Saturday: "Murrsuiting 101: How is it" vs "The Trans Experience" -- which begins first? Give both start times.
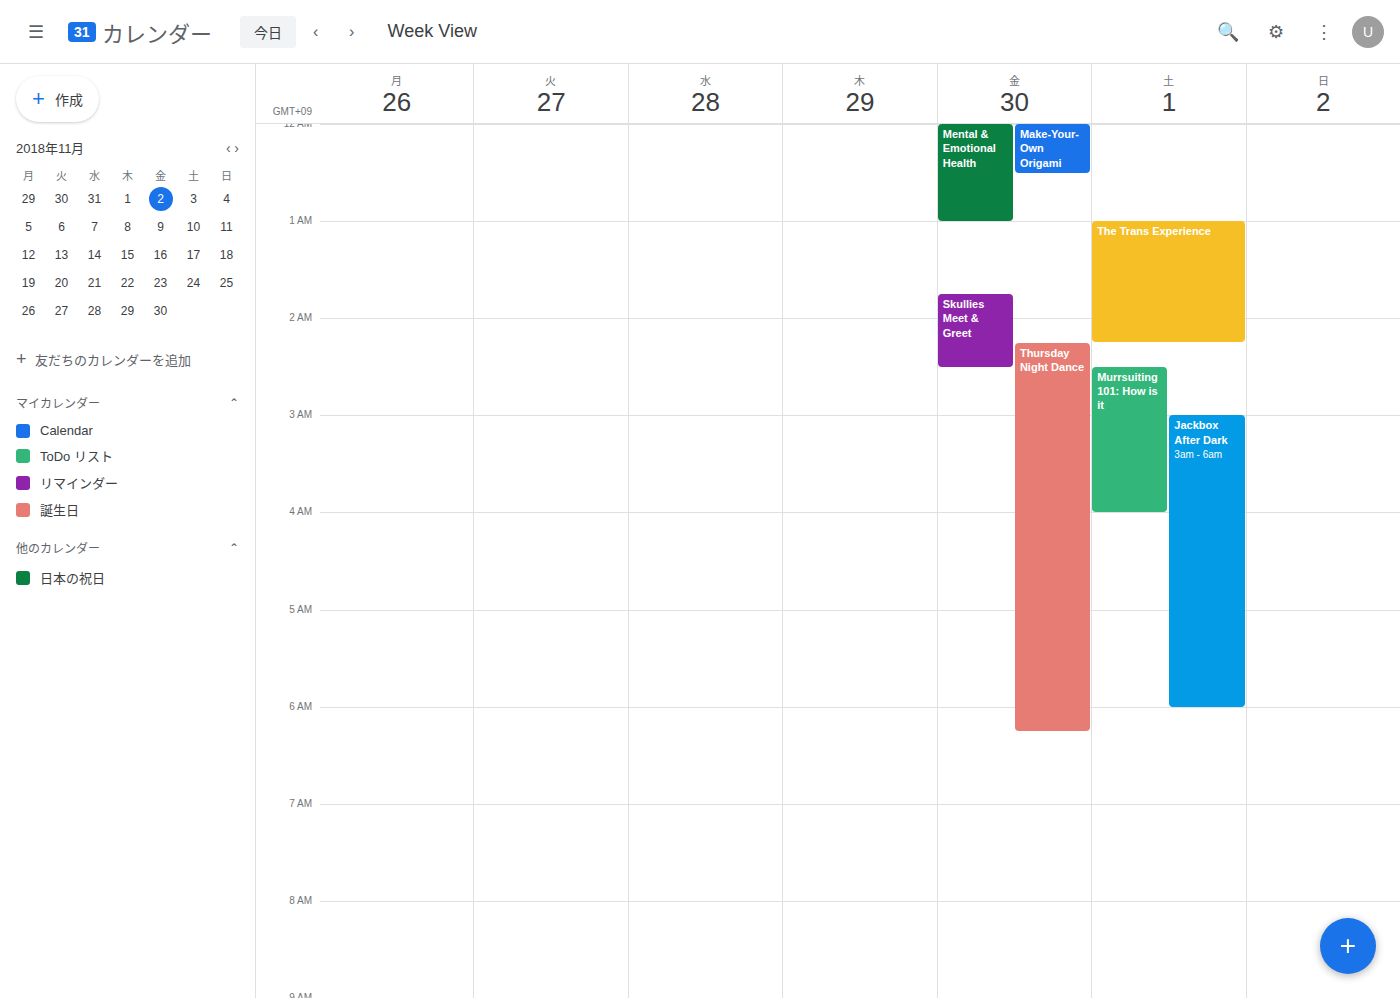
"The Trans Experience" 1:00 AM; "Murrsuiting 101: How is it" 2:30 AM.